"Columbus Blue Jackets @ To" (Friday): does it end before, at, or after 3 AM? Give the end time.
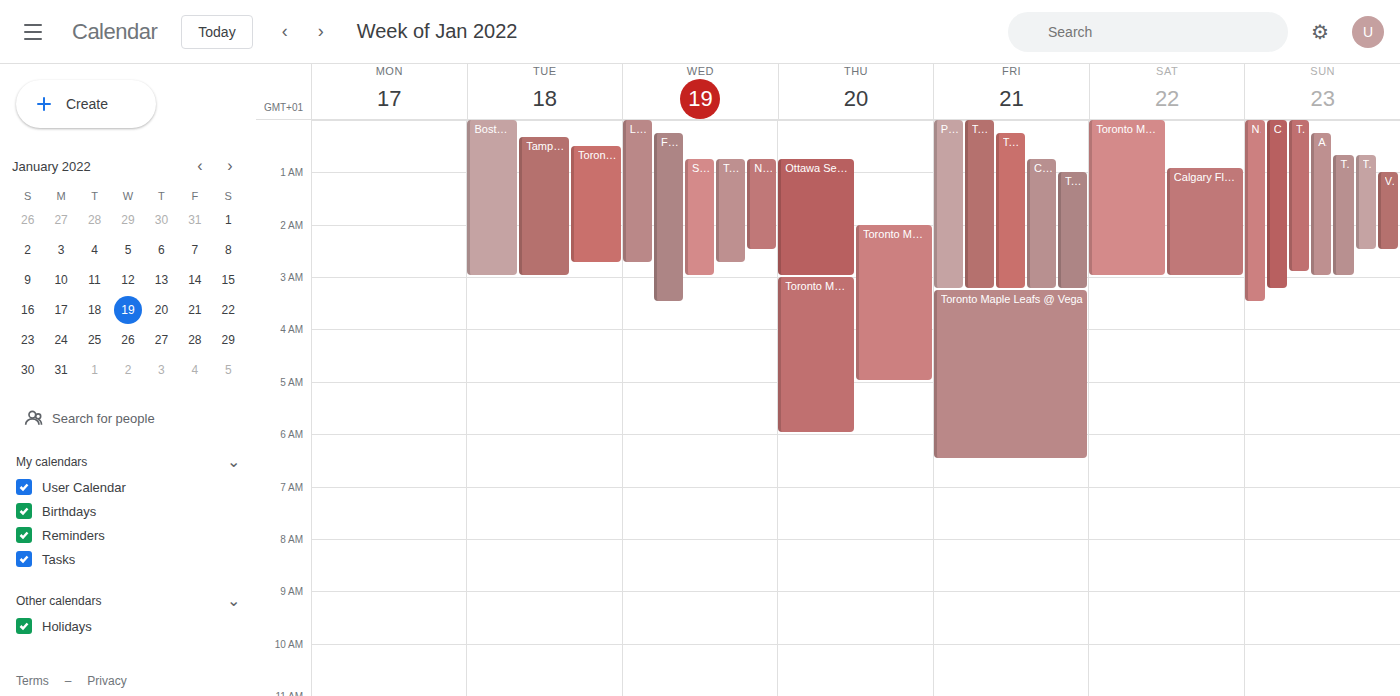
3:15 AM -- after 3 AM, 15 minutes below the 3 AM line.